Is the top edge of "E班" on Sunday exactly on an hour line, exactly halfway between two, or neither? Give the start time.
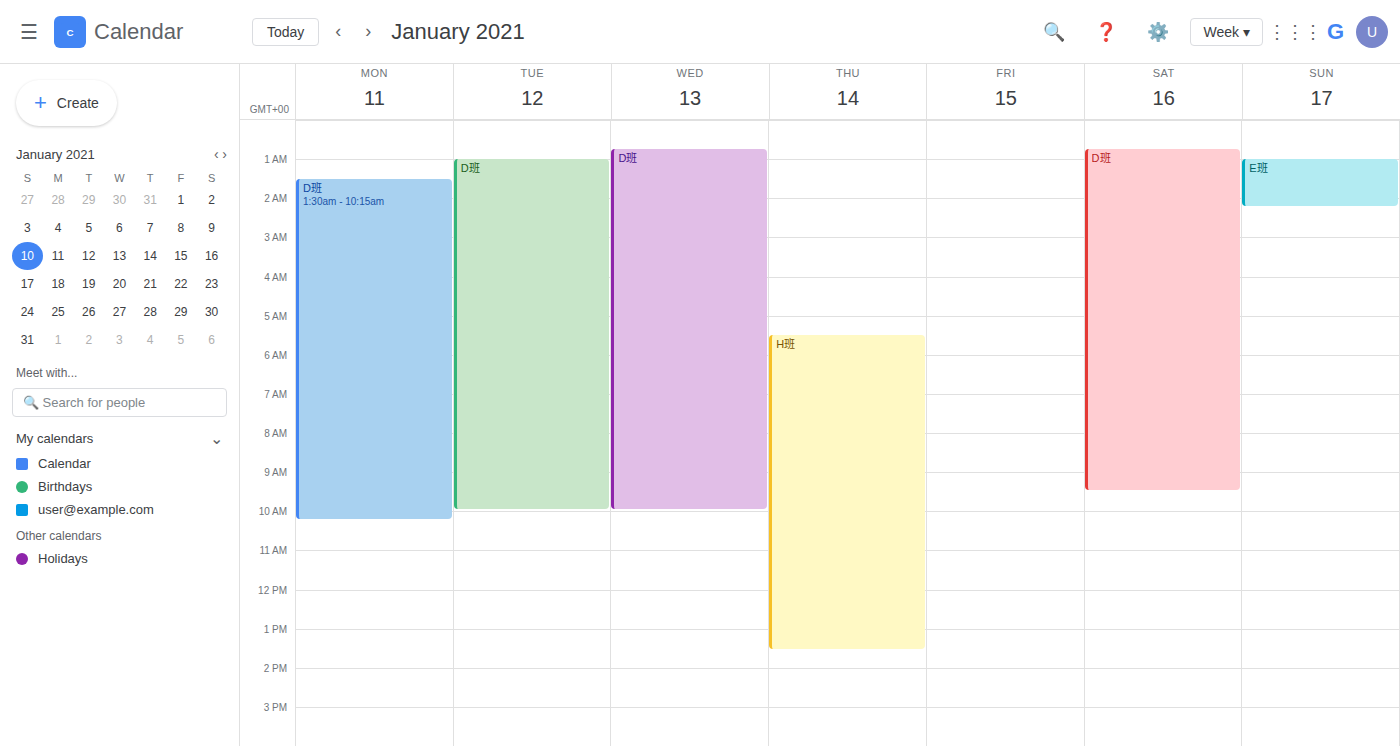
1:00 AM -- exactly on the 1 AM line.